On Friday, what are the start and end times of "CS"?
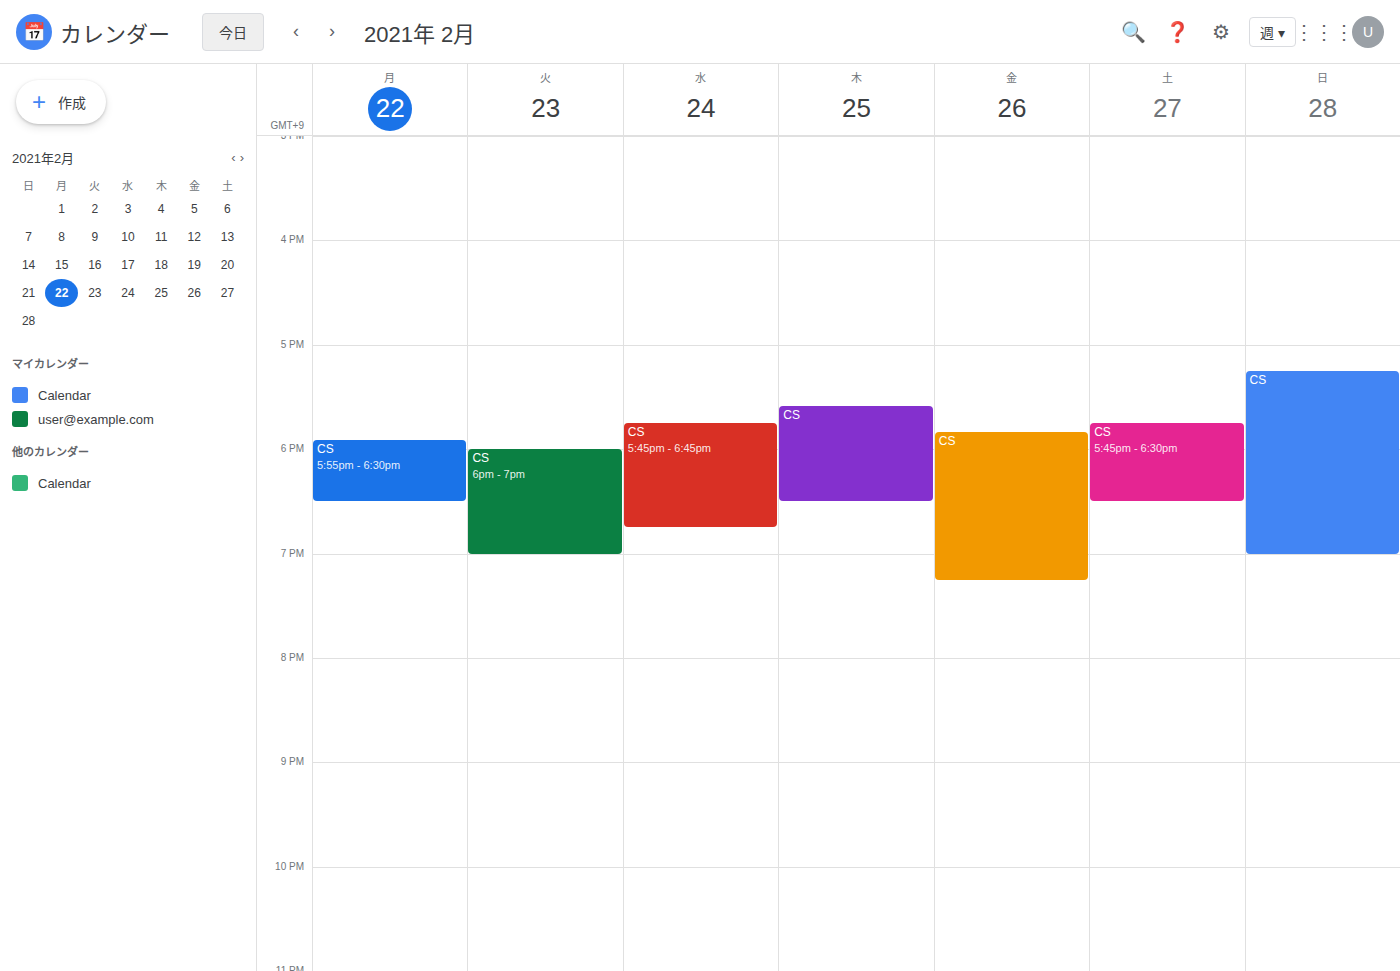
5:50 PM to 7:15 PM